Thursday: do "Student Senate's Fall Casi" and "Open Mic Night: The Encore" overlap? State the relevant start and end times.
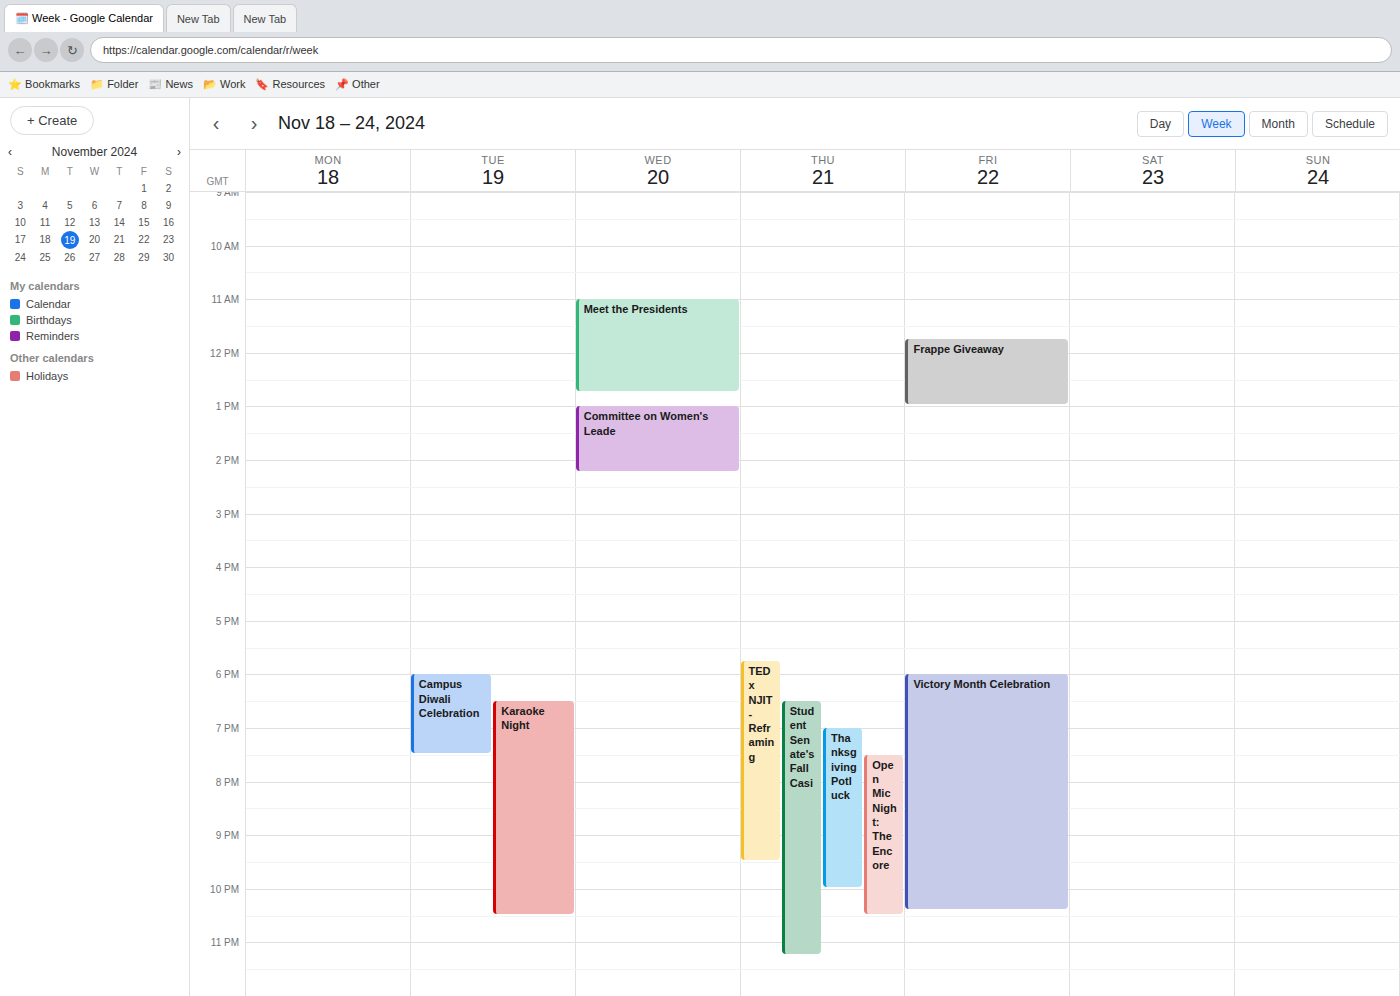
"Open Mic Night: The Encore" runs 19:30 to 22:30, inside "Student Senate's Fall Casi" -- they overlap.